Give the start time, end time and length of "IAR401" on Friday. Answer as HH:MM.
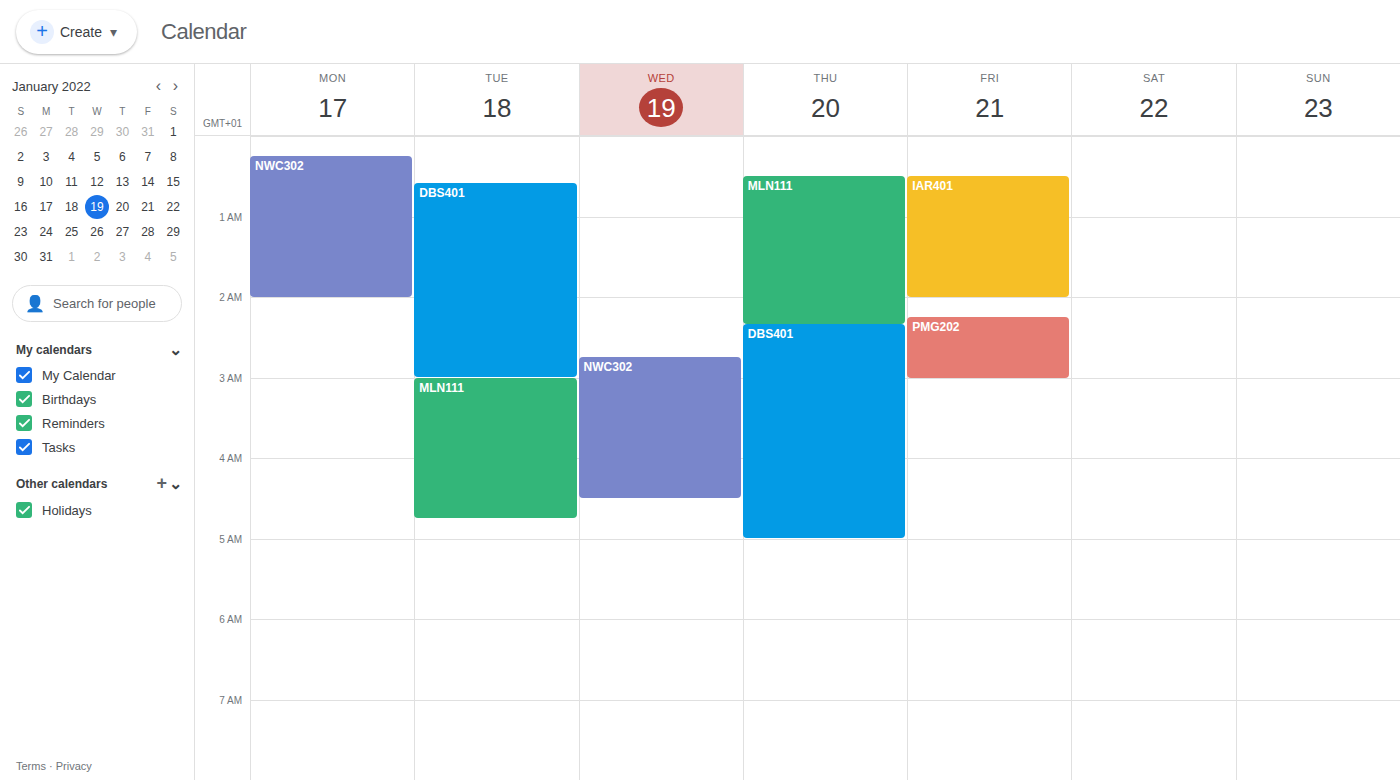
00:30 to 02:00, 1 hour 30 minutes